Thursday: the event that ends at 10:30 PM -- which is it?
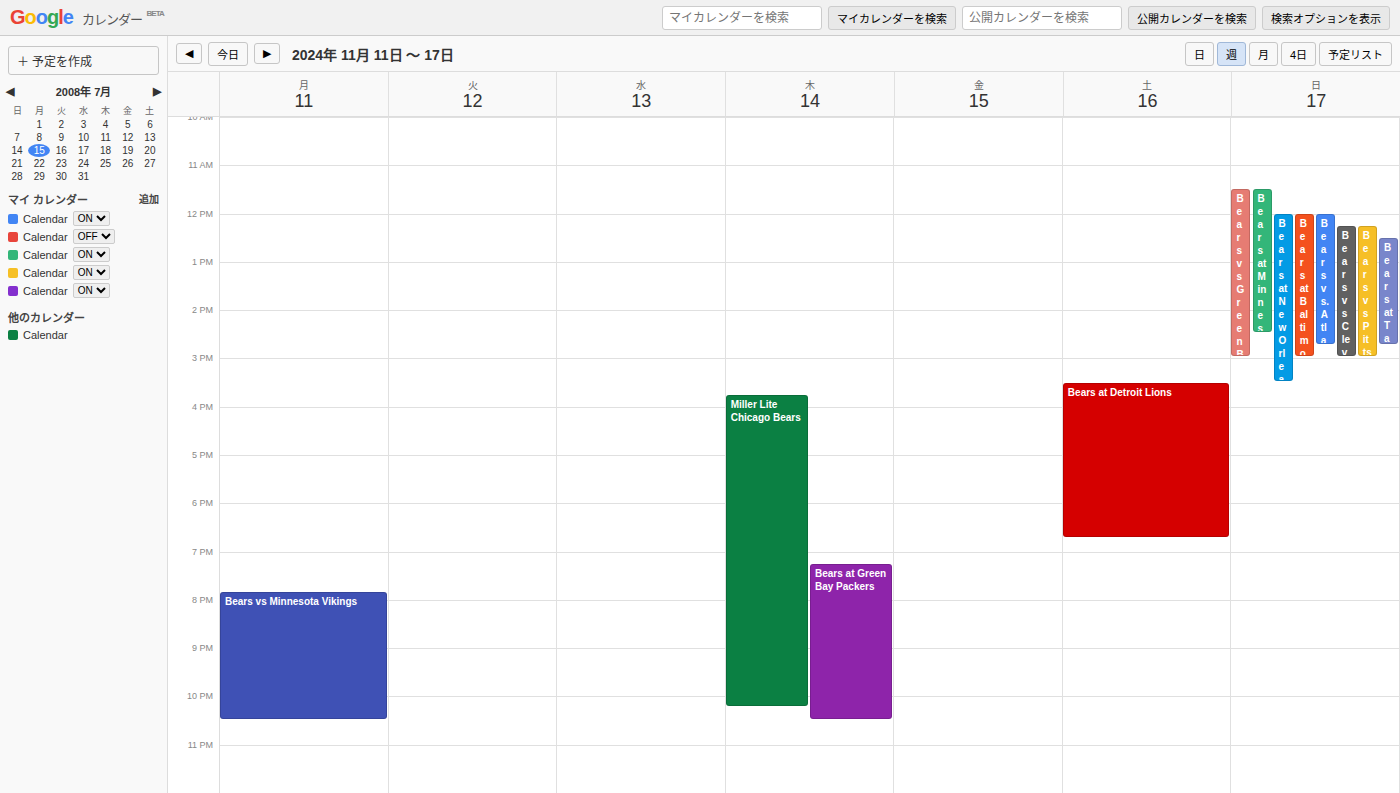
"Bears at Green Bay Packers"